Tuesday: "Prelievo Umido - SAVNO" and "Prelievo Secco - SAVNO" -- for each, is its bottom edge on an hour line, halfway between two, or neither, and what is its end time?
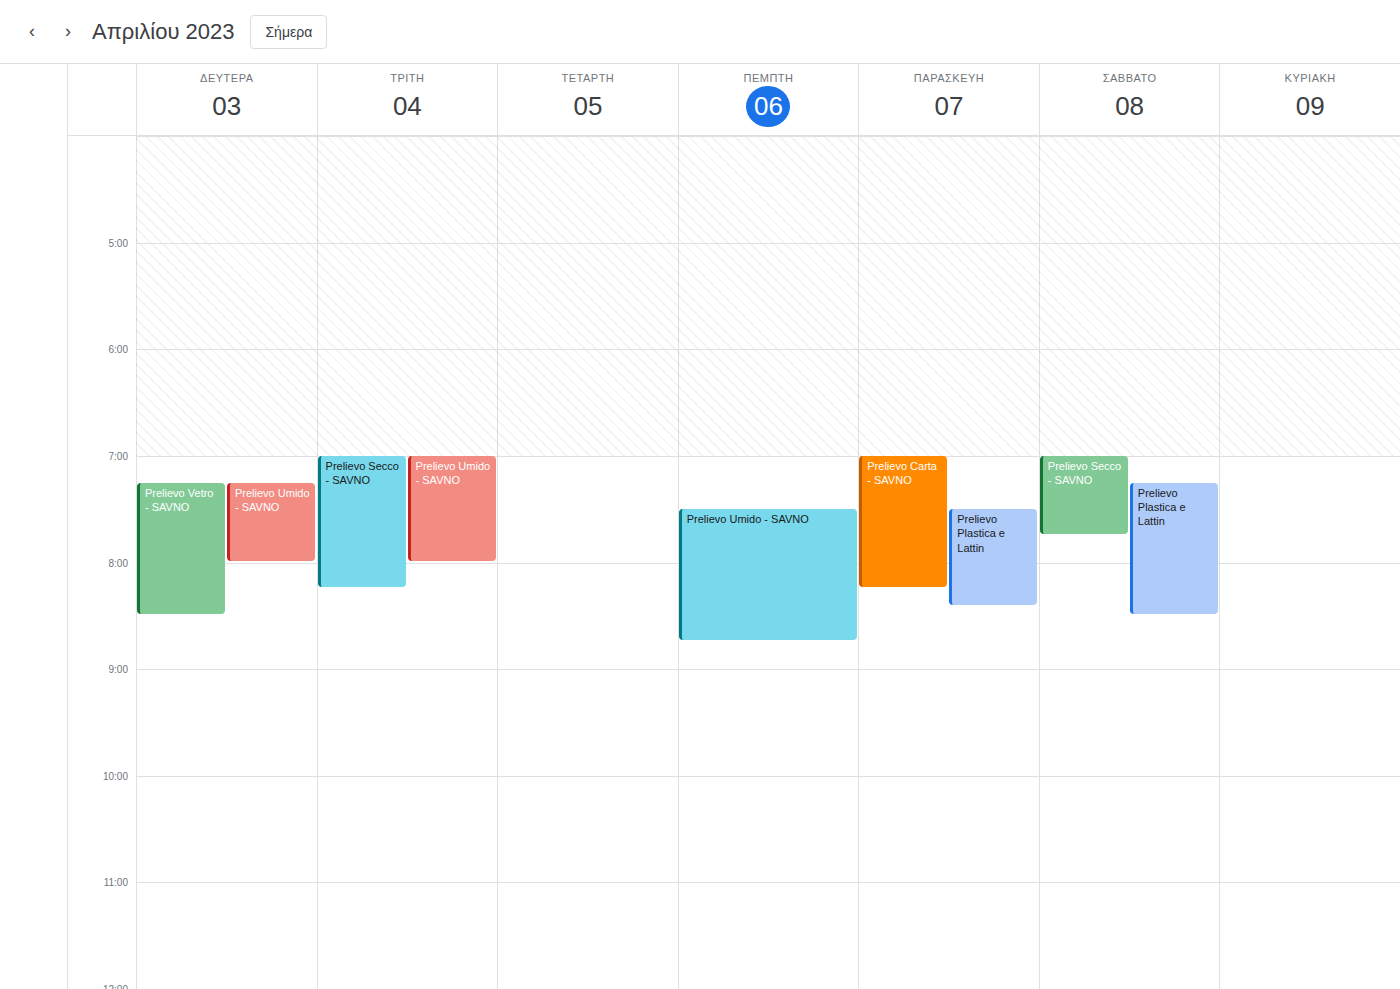
"Prelievo Umido - SAVNO": 8:00 AM, exactly on the 8 AM line. "Prelievo Secco - SAVNO": 8:15 AM, neither: a quarter of the way from the 8 AM line to the 9 AM line.